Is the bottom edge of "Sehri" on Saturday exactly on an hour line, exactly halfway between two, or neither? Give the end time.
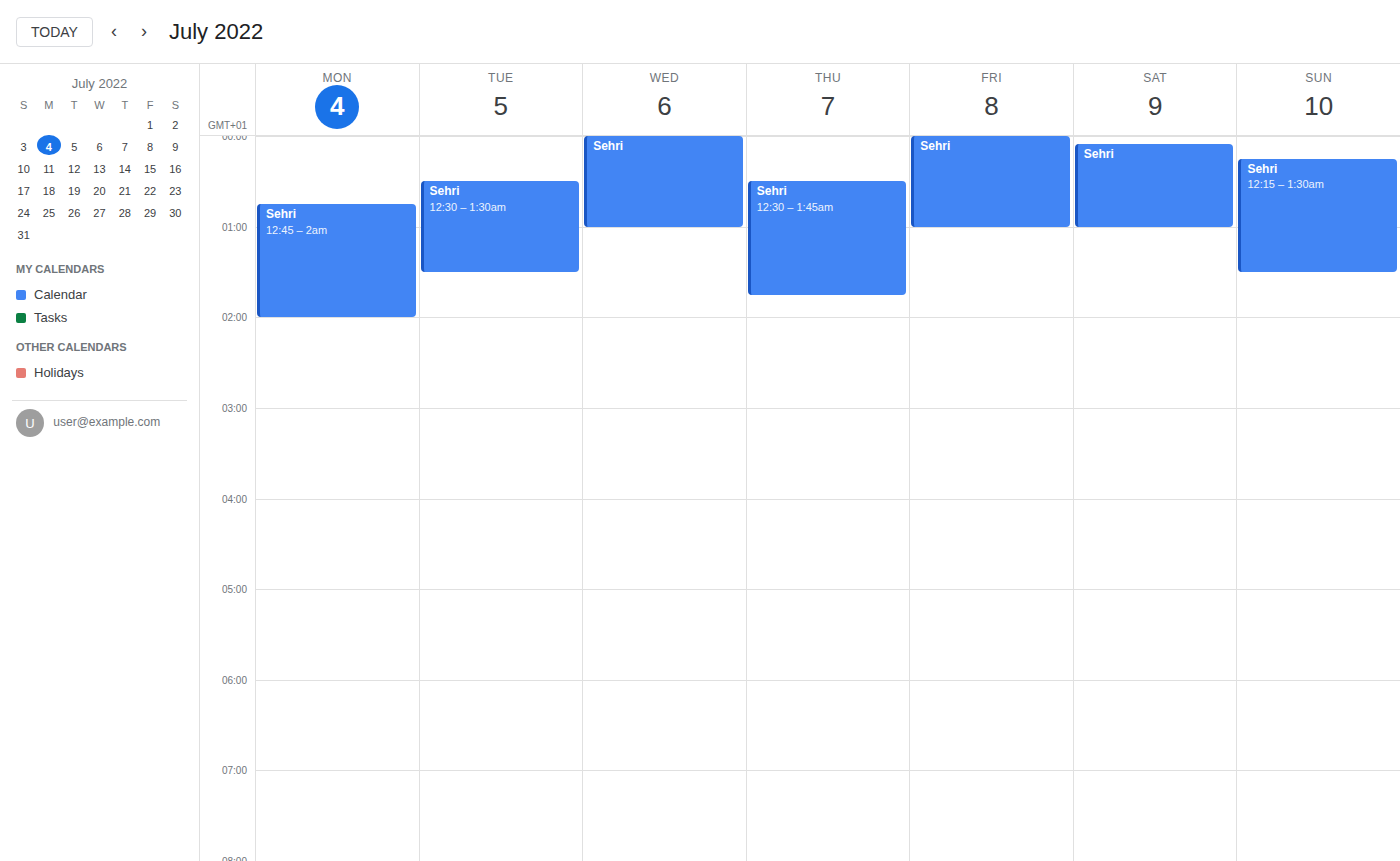
1:00 AM -- exactly on the 1 AM line.